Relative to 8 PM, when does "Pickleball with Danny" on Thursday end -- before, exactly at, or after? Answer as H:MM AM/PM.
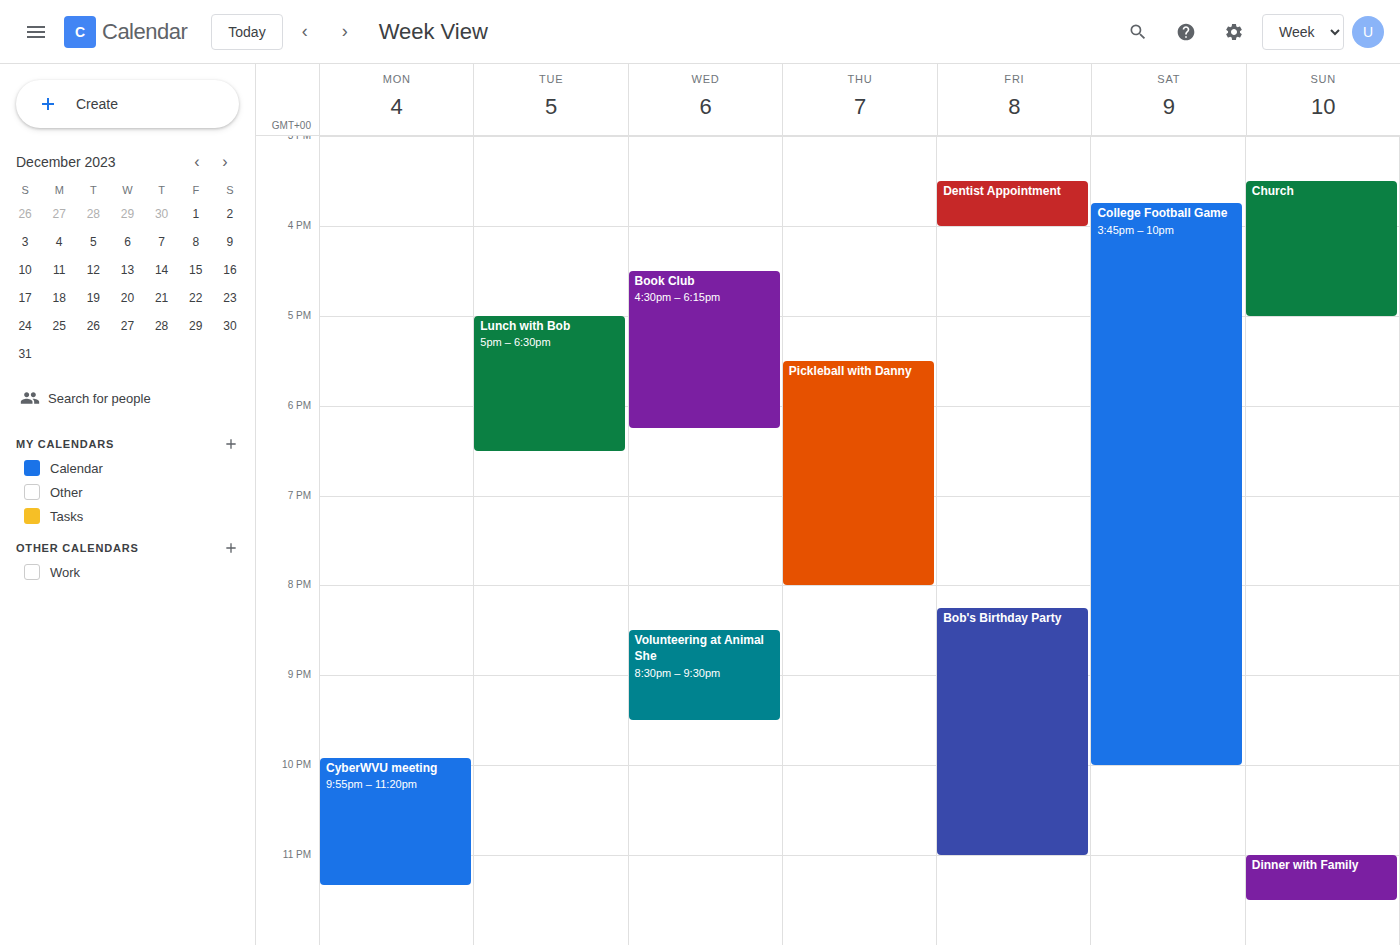
8:00 PM -- exactly at 8 PM, on the 8 PM line.